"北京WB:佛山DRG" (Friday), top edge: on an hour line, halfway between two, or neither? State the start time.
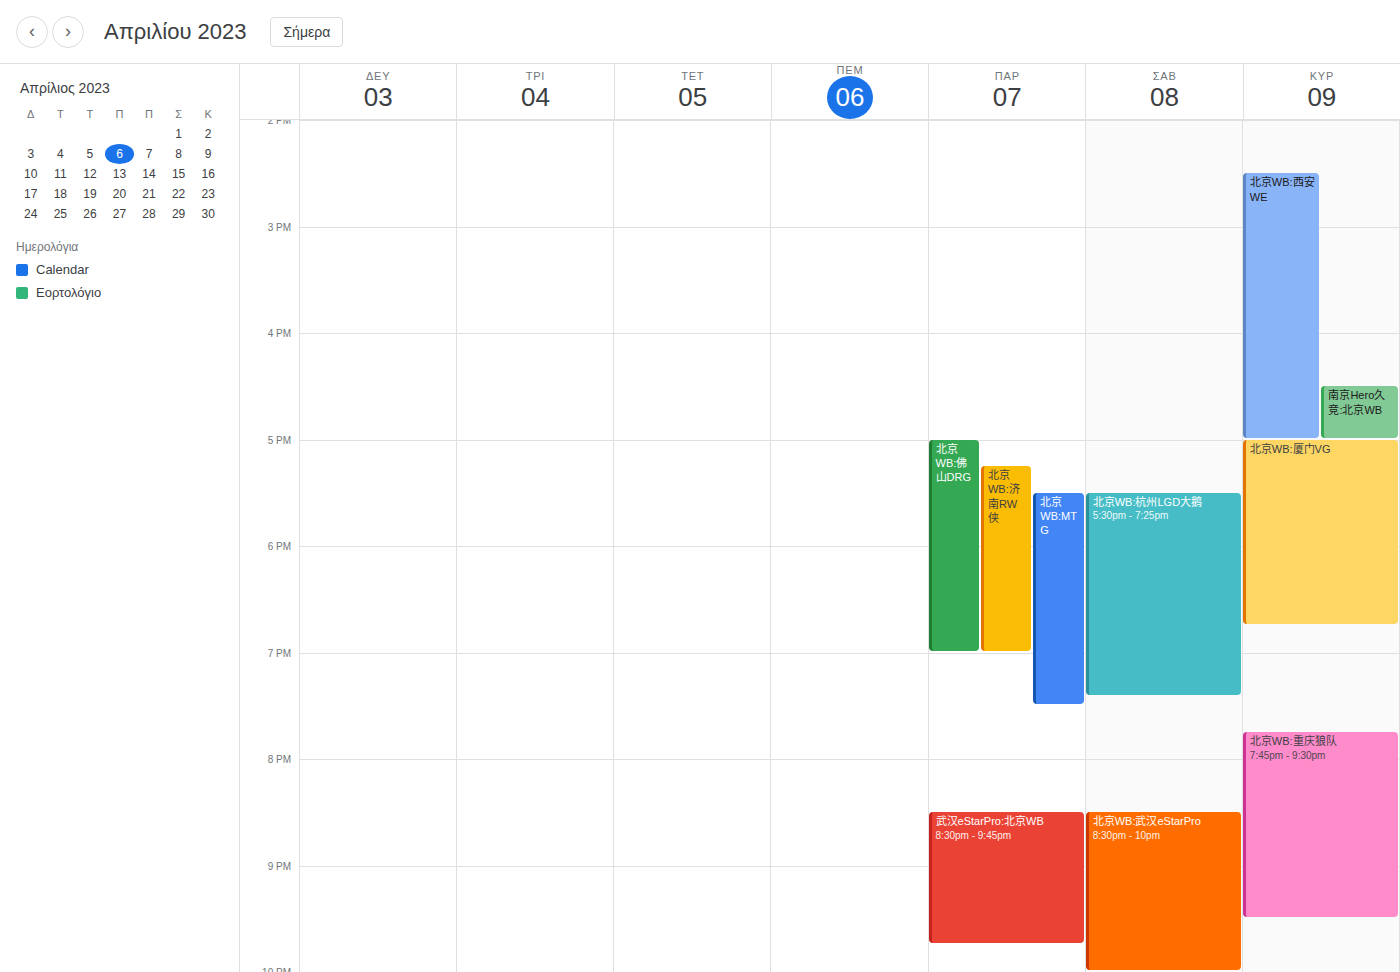
5:00 PM -- exactly on the 5 PM line.